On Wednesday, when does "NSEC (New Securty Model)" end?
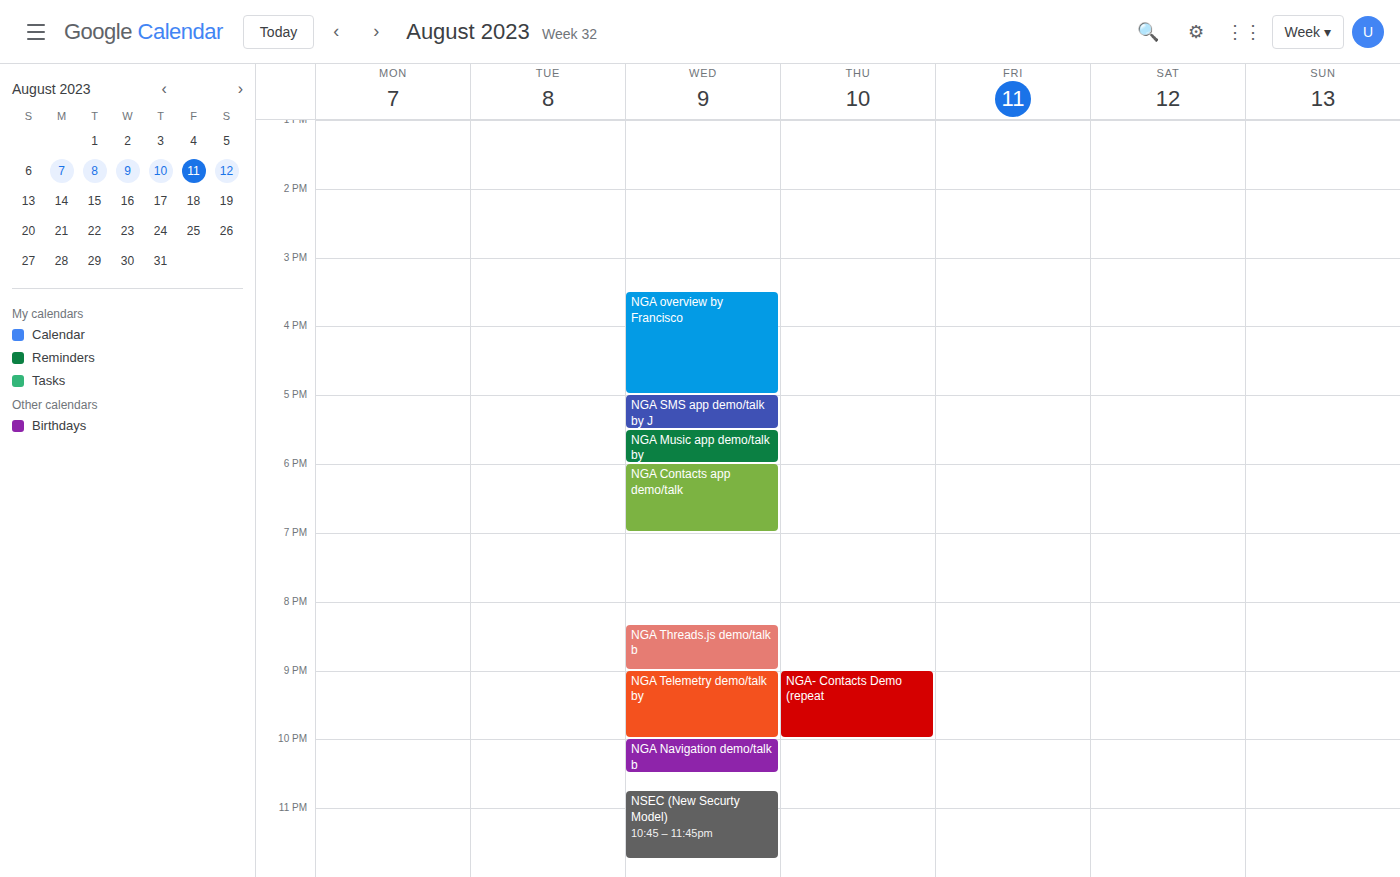
11:45 PM